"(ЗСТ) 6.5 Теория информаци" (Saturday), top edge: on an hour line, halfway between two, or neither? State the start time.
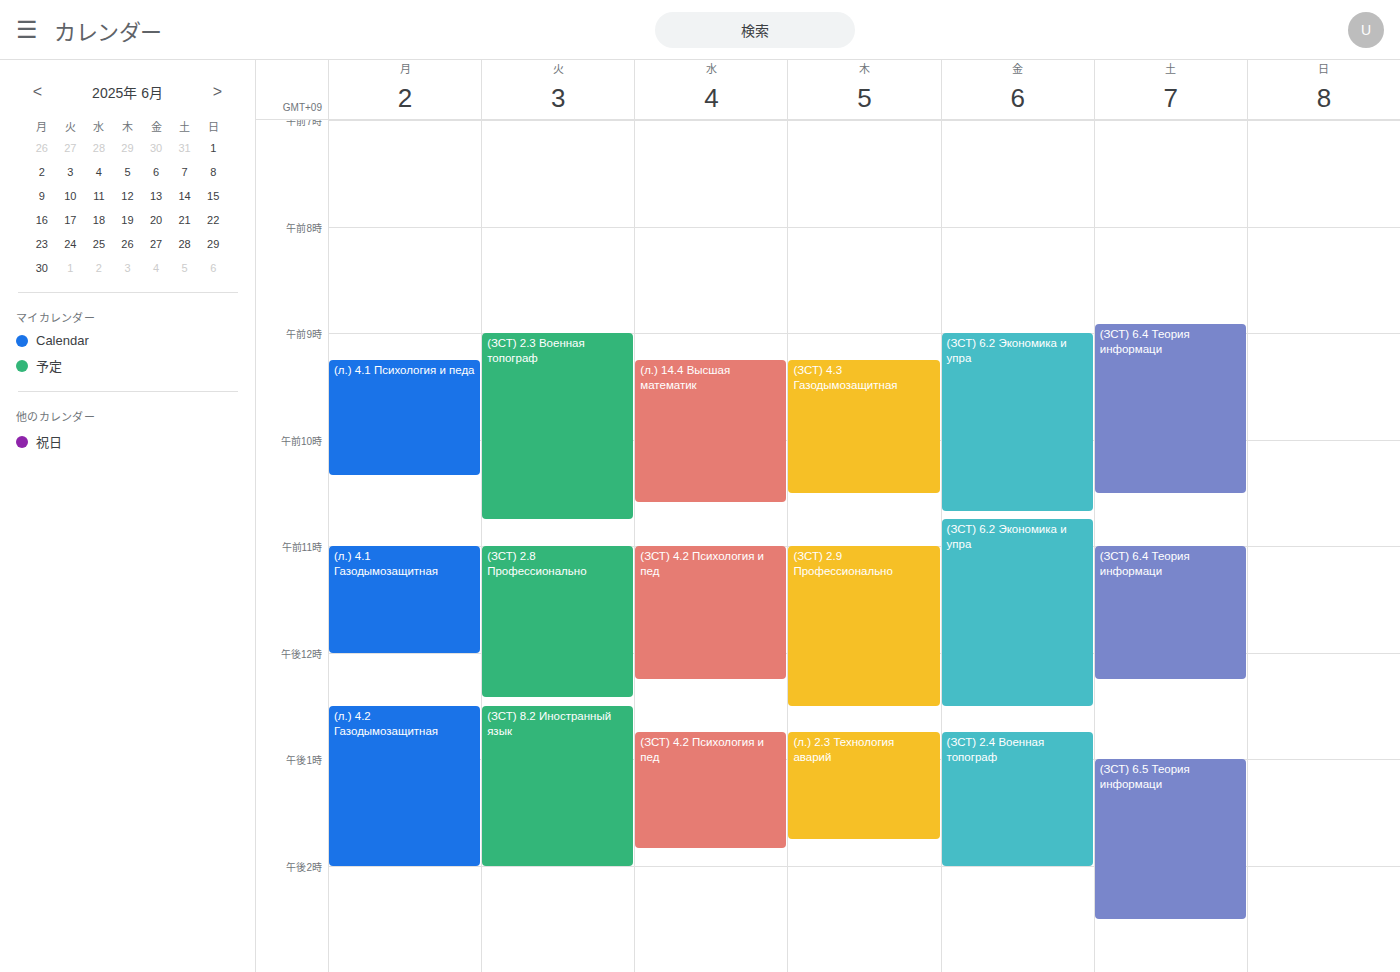
13:00 -- exactly on the 13:00 line.